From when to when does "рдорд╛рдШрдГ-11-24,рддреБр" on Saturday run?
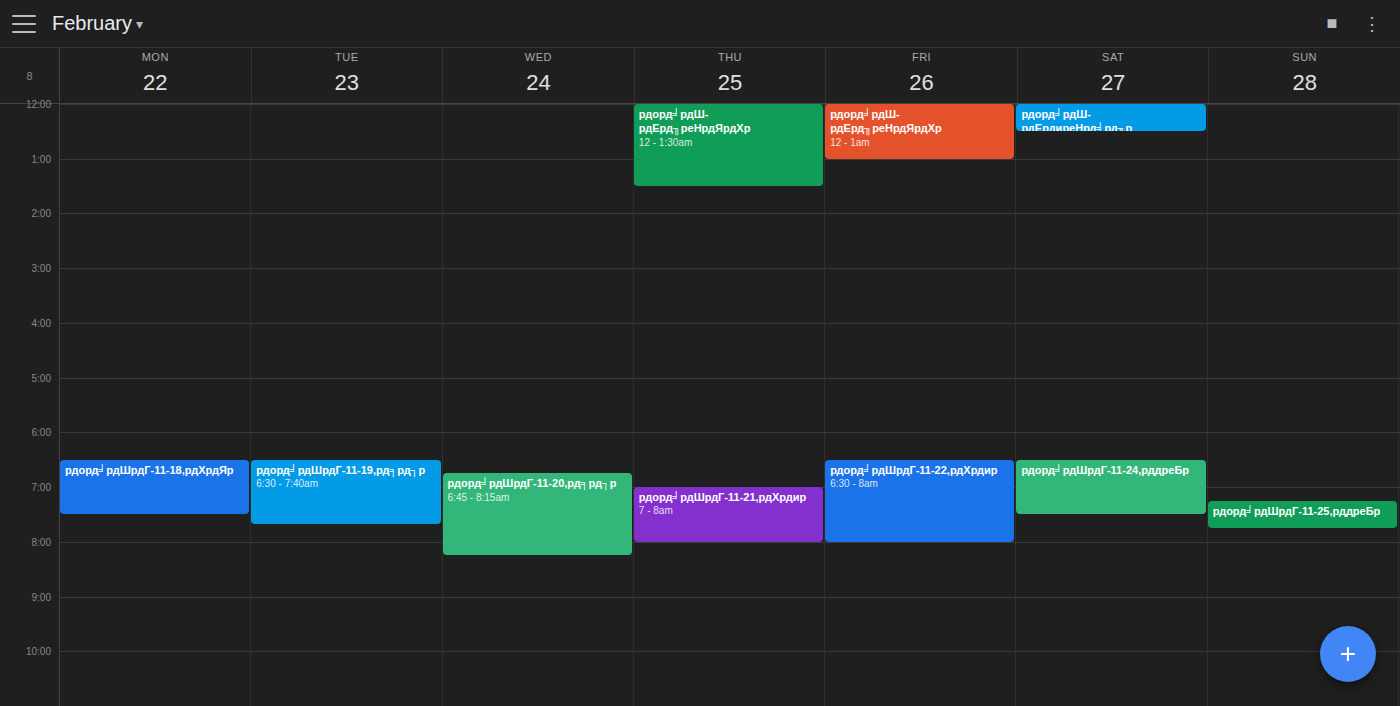
6:30 AM to 7:30 AM